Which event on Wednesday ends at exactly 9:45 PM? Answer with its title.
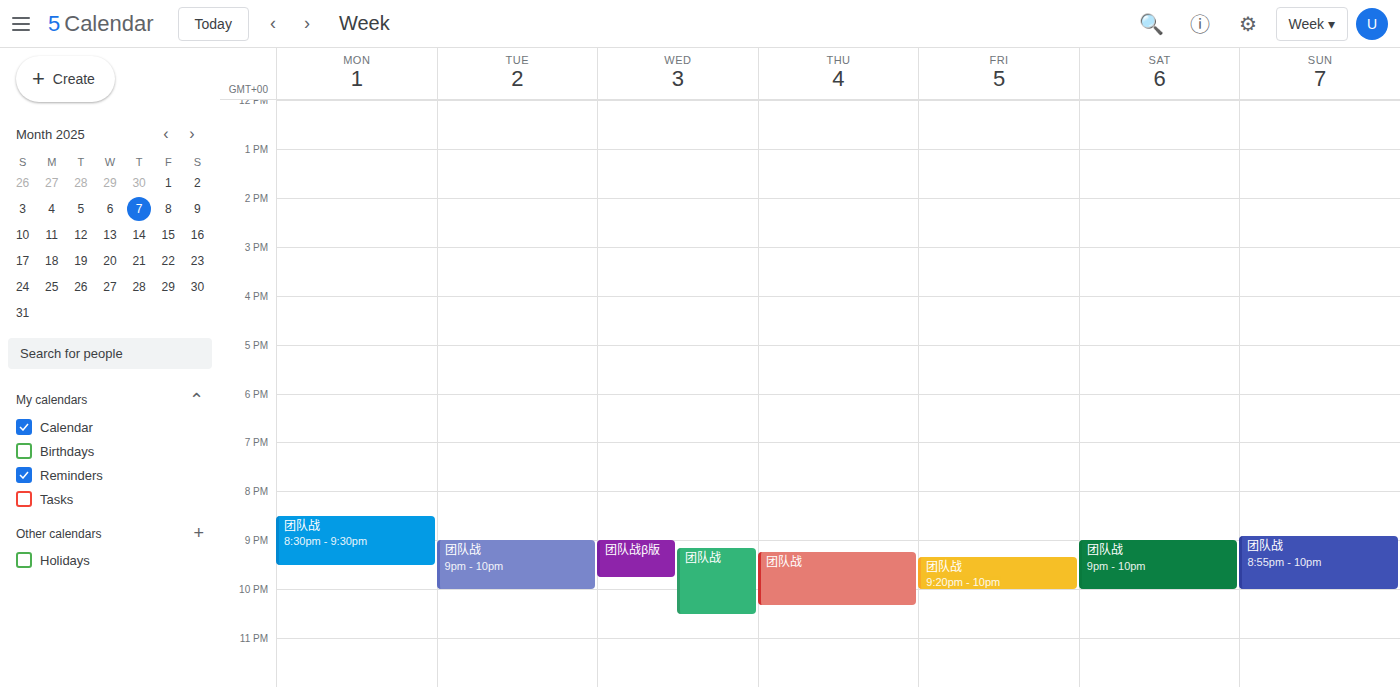
"团队战β版"